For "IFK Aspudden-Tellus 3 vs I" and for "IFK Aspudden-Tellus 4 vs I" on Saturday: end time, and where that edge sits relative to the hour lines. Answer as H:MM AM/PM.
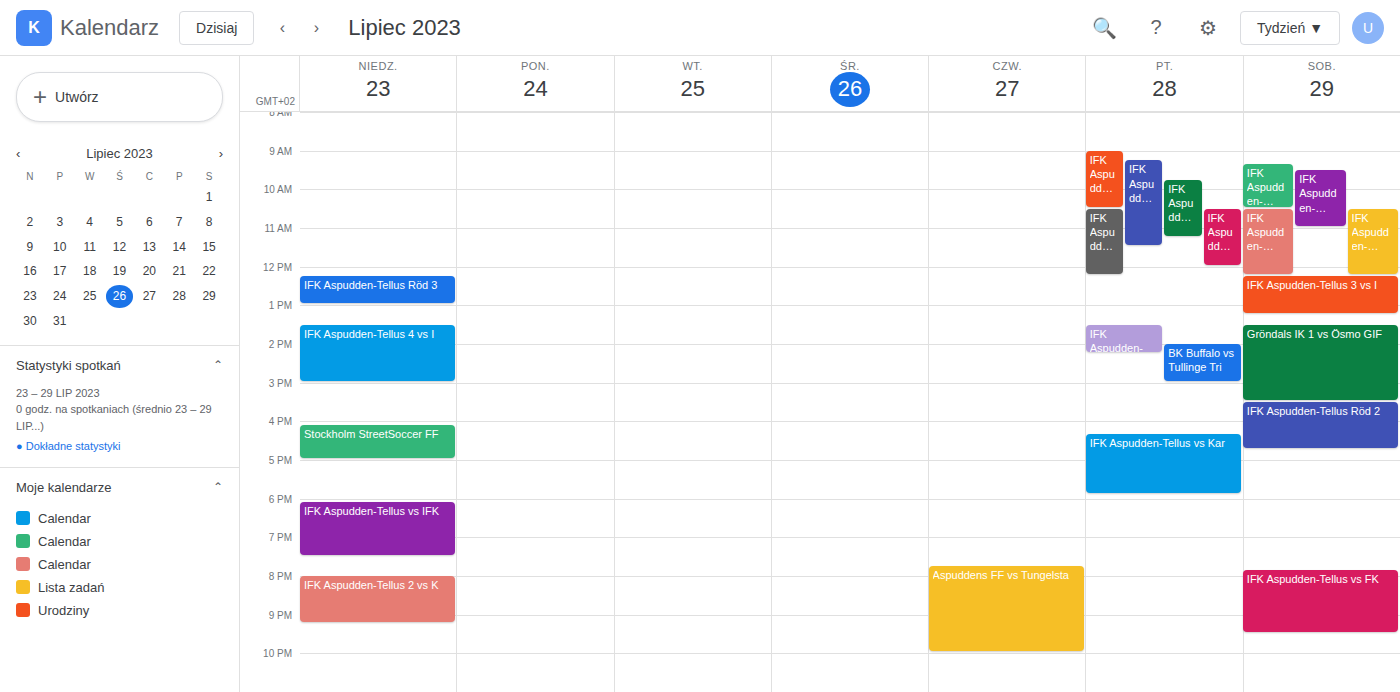
"IFK Aspudden-Tellus 3 vs I": 1:15 PM, neither: a quarter of the way from the 1 PM line to the 2 PM line. "IFK Aspudden-Tellus 4 vs I": 12:15 PM, neither: a quarter of the way from the 12 PM line to the 1 PM line.